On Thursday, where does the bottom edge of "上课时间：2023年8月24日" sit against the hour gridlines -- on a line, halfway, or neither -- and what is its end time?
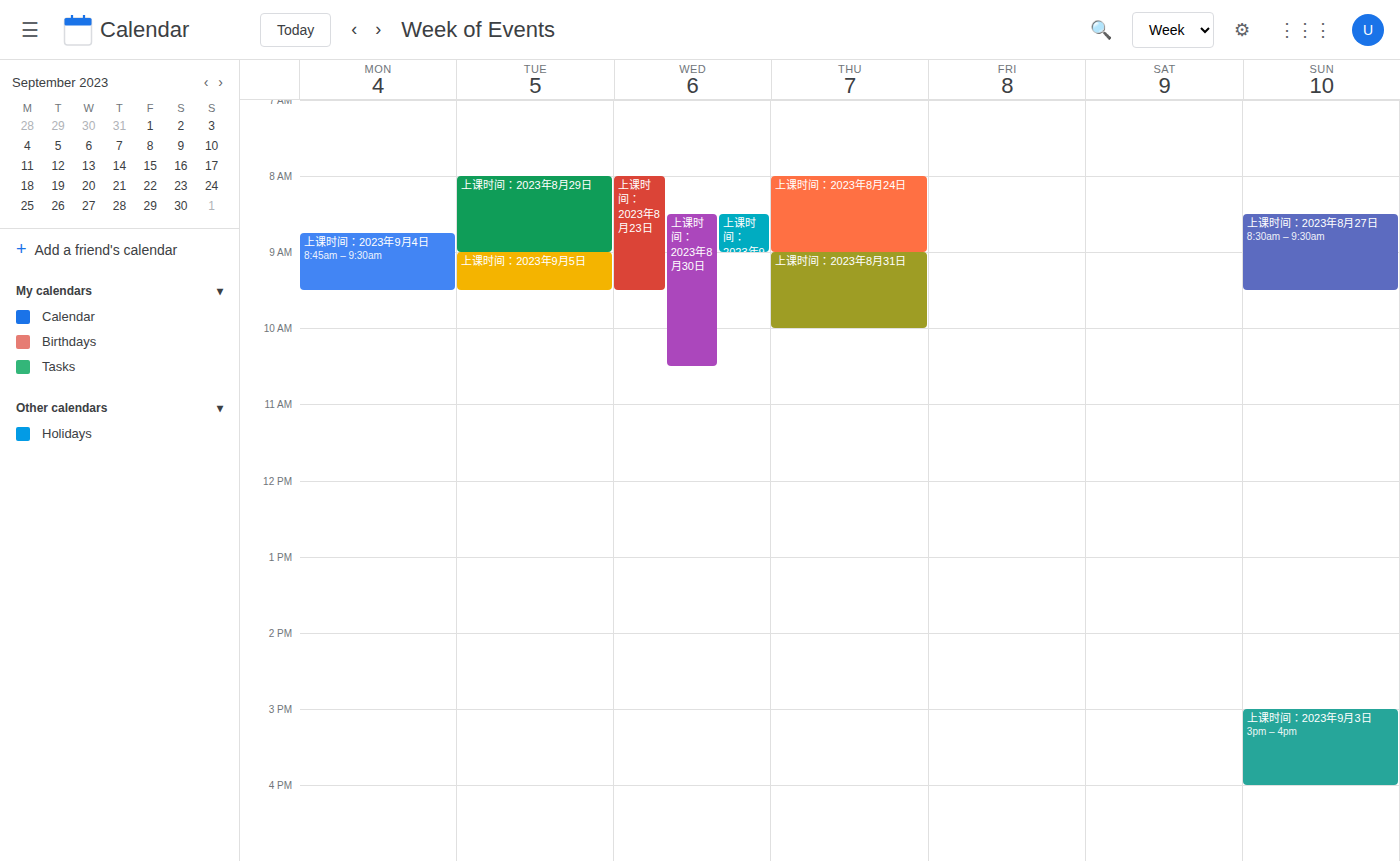
9:00 AM -- exactly on the 9 AM line.